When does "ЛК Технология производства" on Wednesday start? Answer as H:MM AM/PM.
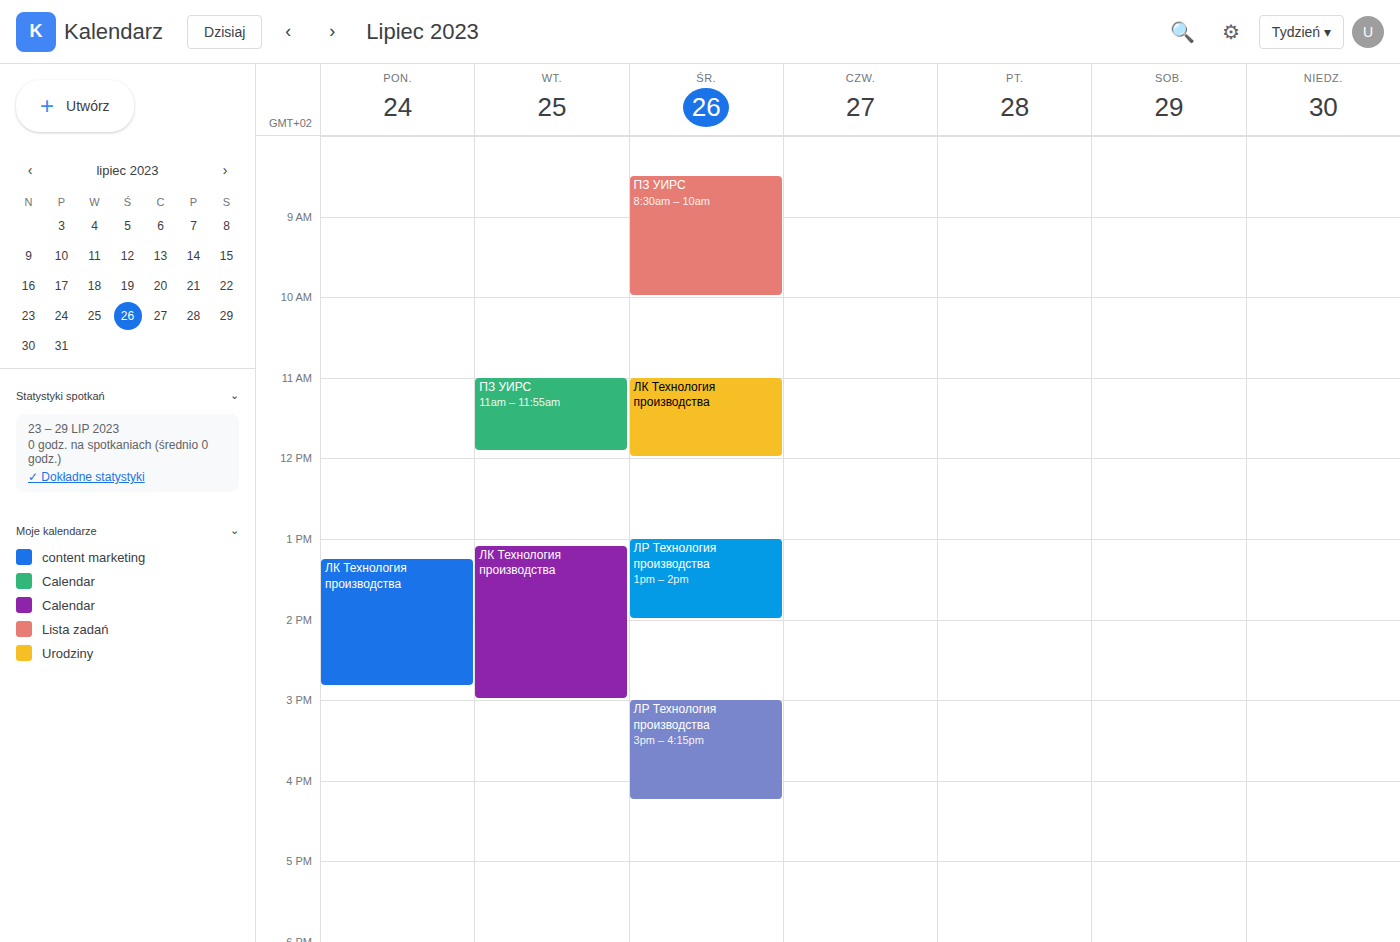
11:00 AM